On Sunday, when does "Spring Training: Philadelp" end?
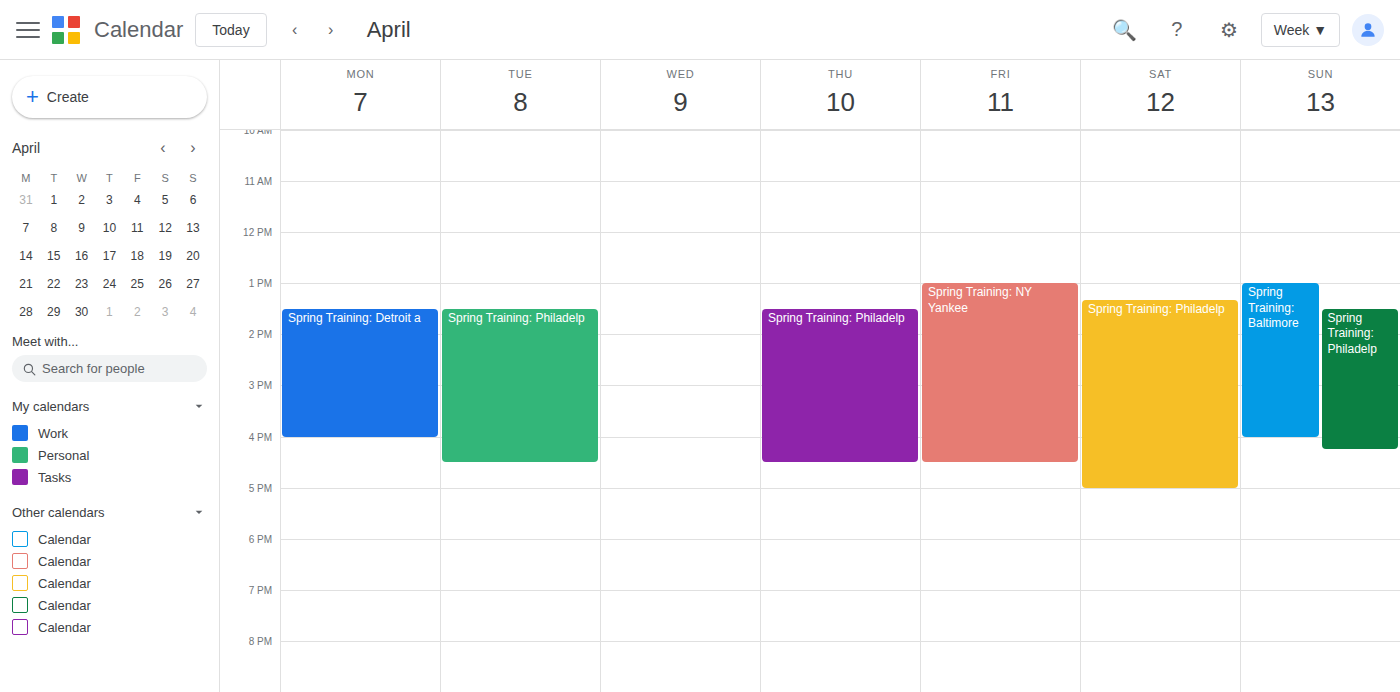
4:15 PM